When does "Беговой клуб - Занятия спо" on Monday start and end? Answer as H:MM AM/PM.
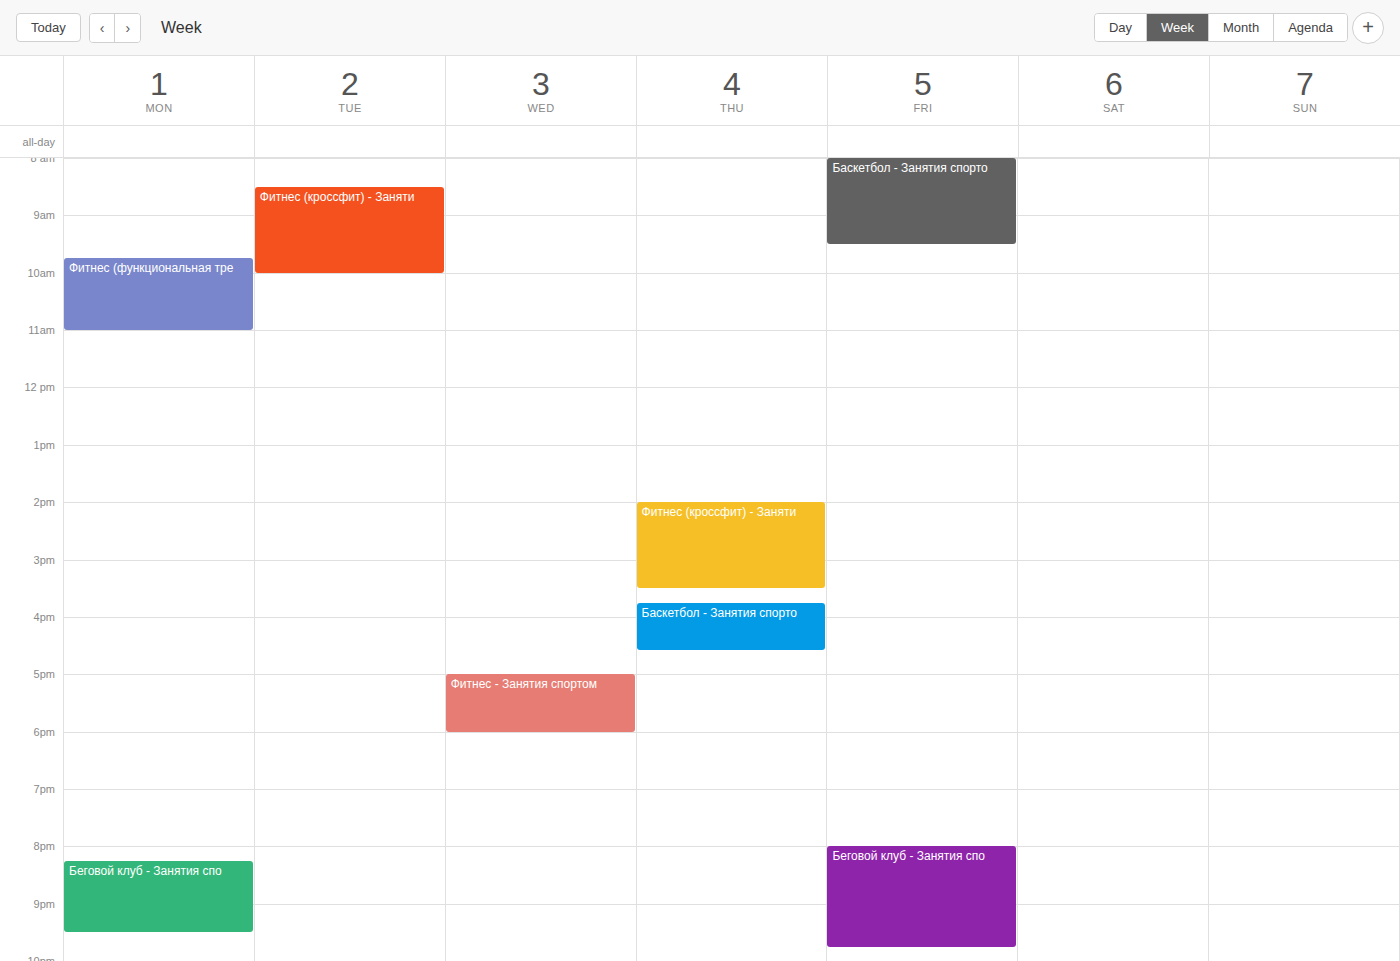
8:15 PM to 9:30 PM